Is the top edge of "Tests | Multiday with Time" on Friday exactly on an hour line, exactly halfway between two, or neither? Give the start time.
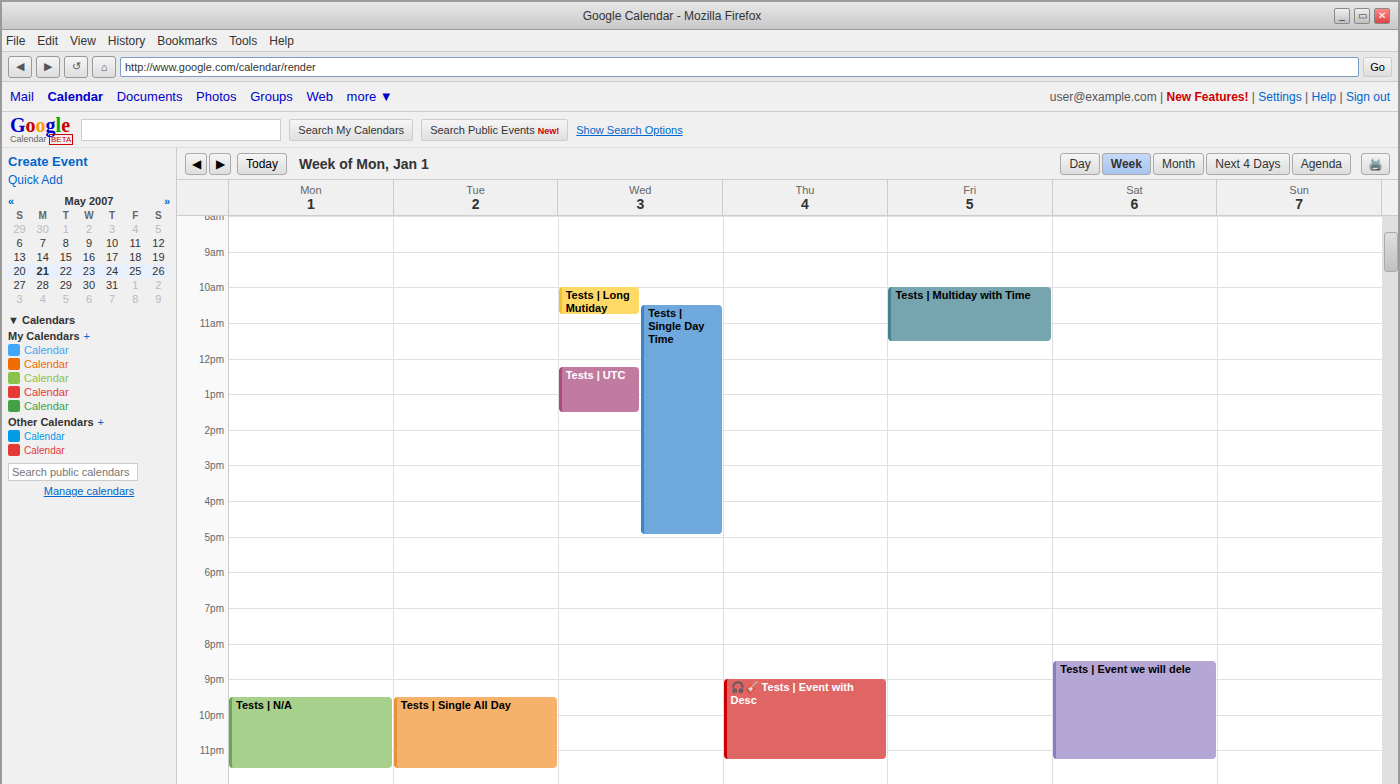
10:00 -- exactly on the 10:00 line.